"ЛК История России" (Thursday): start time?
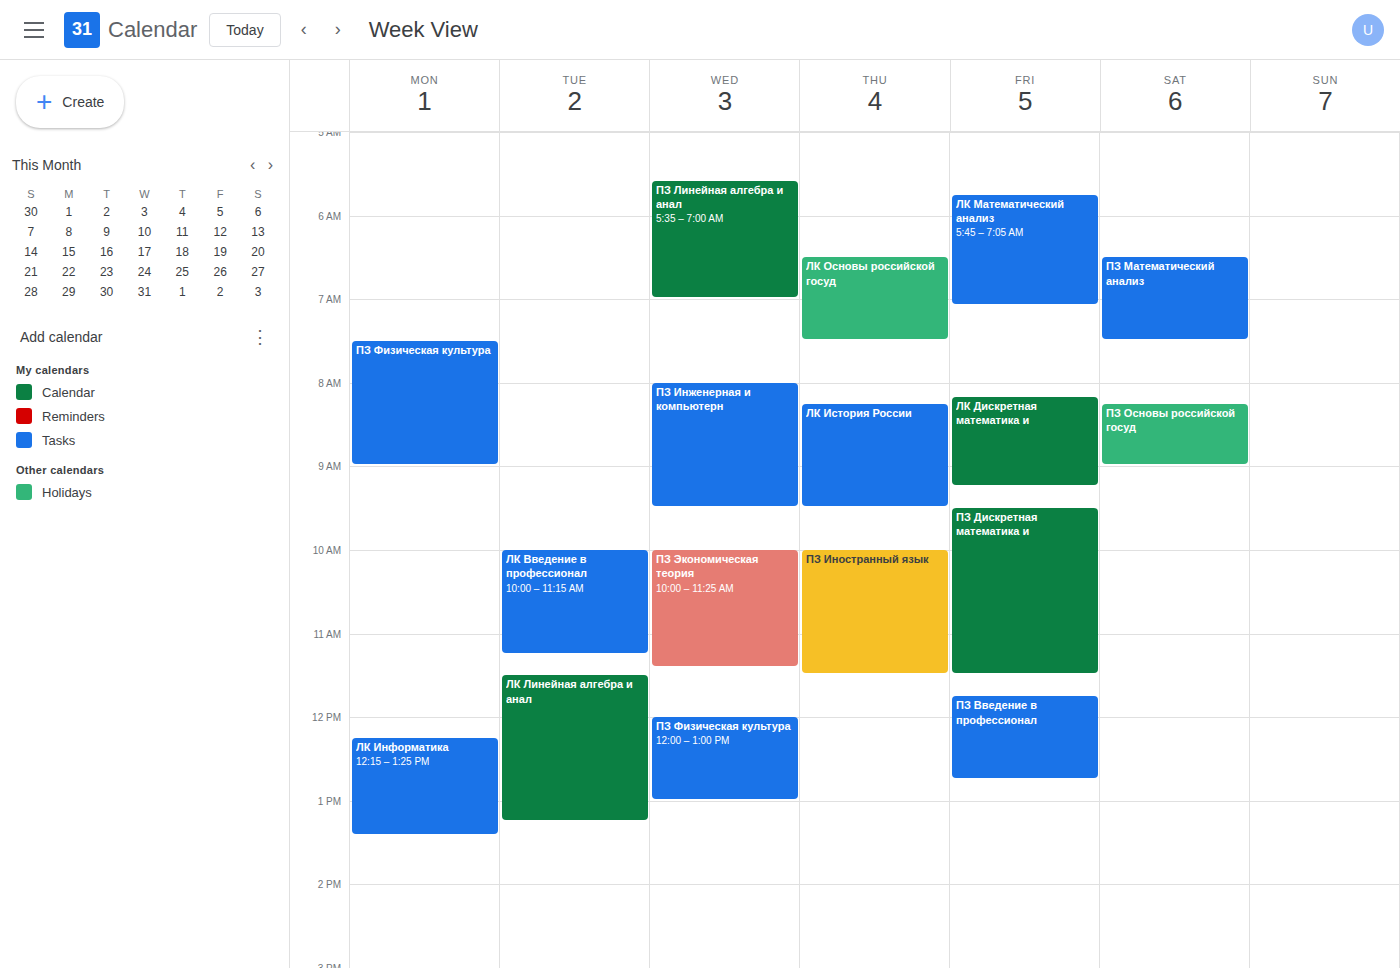
8:15 AM